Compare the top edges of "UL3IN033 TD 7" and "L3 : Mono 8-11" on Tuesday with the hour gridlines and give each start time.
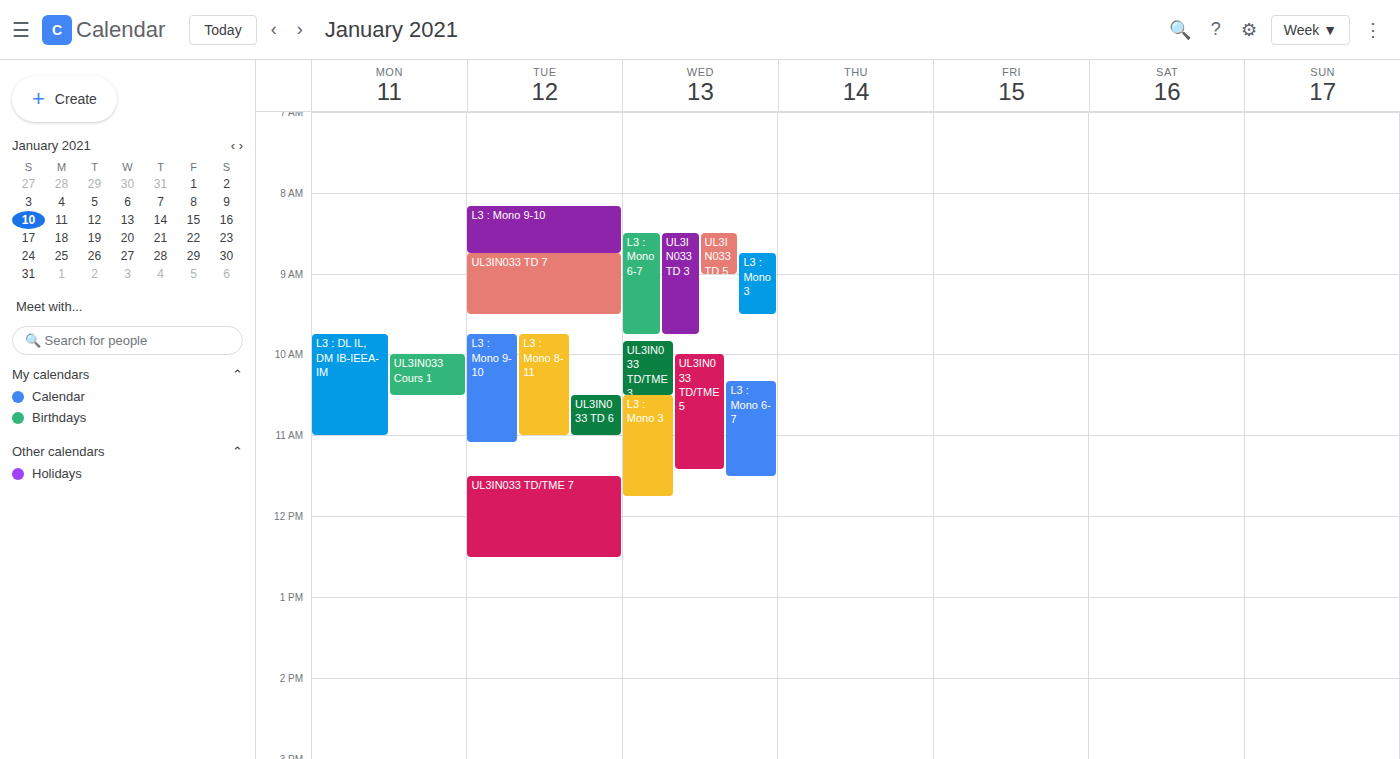
"UL3IN033 TD 7": 8:45 AM, neither: three quarters of the way from the 8 AM line to the 9 AM line. "L3 : Mono 8-11": 9:45 AM, neither: three quarters of the way from the 9 AM line to the 10 AM line.